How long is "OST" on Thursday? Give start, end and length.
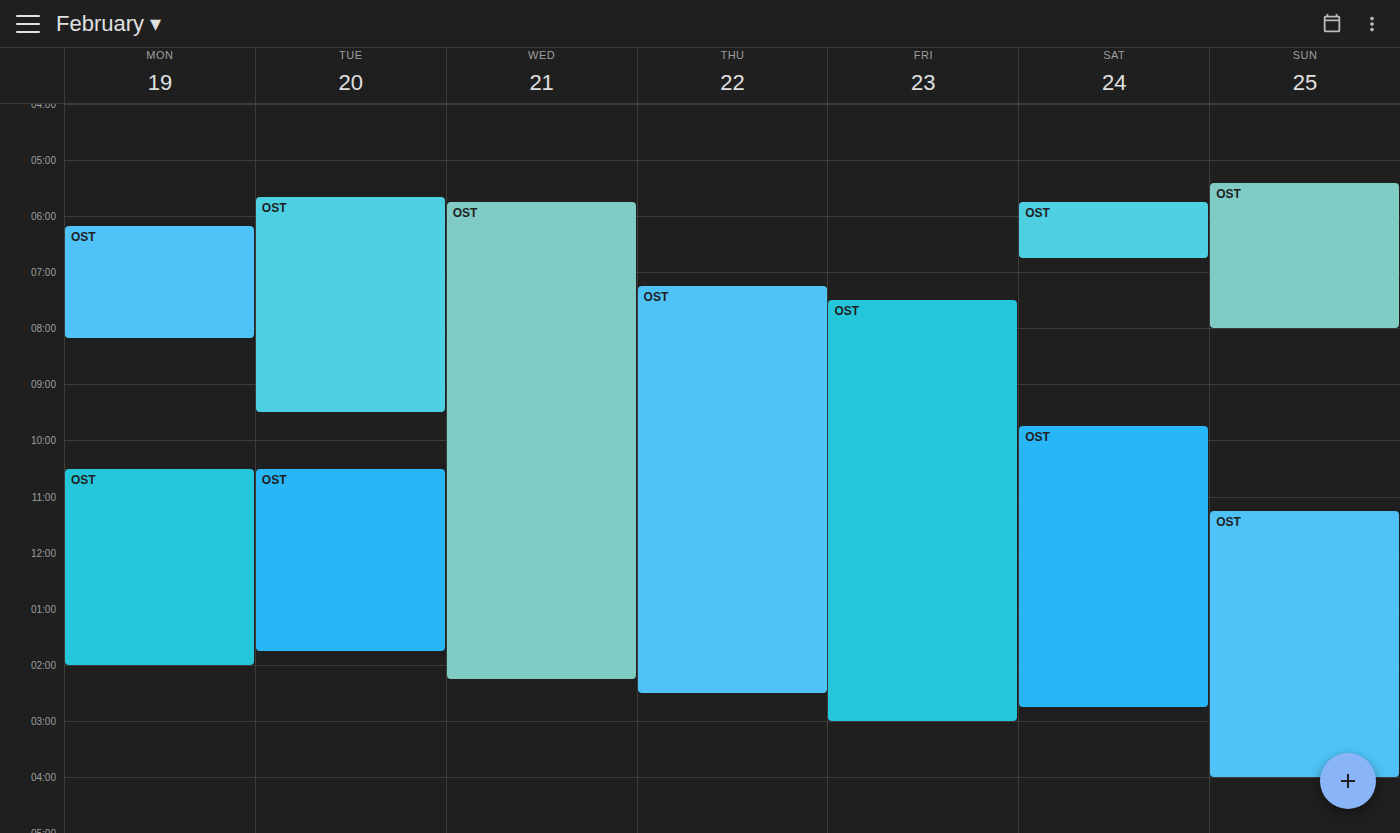
7:15 AM to 2:30 PM, 7 hours 15 minutes